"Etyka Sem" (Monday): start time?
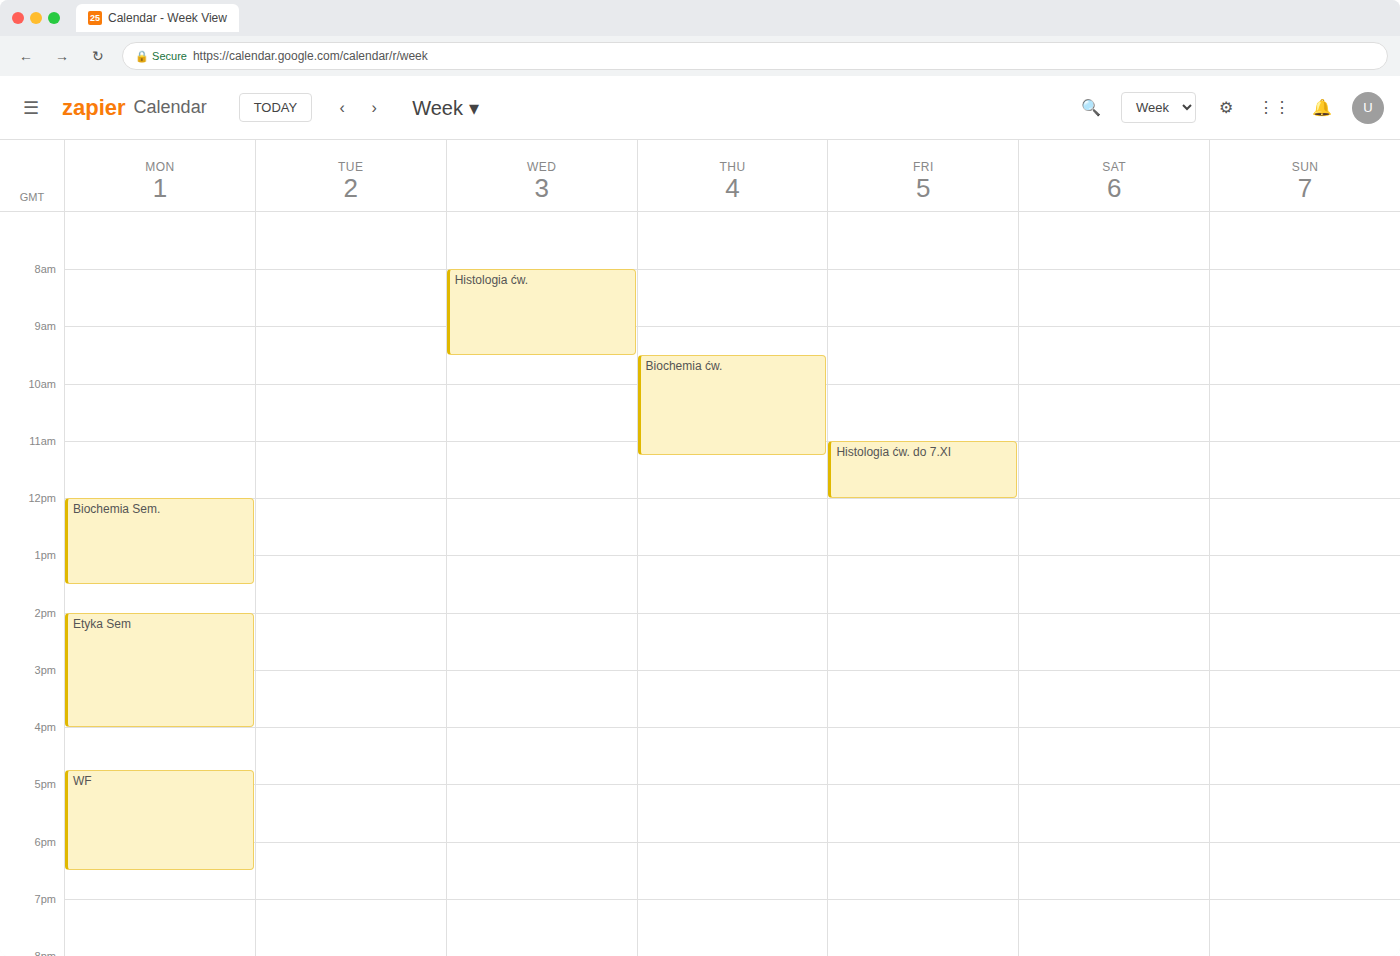
2:00 PM